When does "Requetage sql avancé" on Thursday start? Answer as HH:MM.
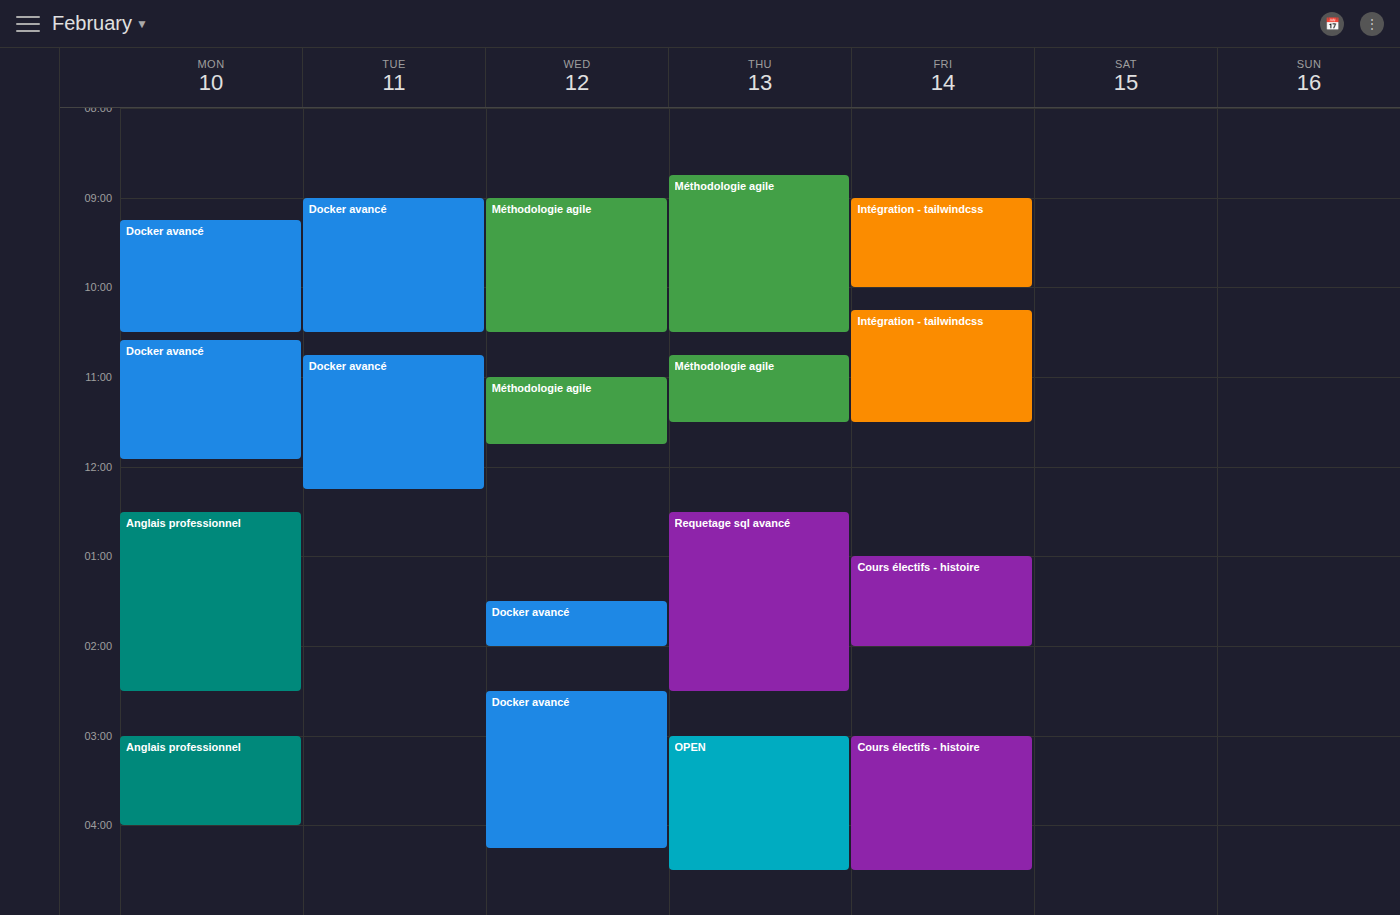
12:30